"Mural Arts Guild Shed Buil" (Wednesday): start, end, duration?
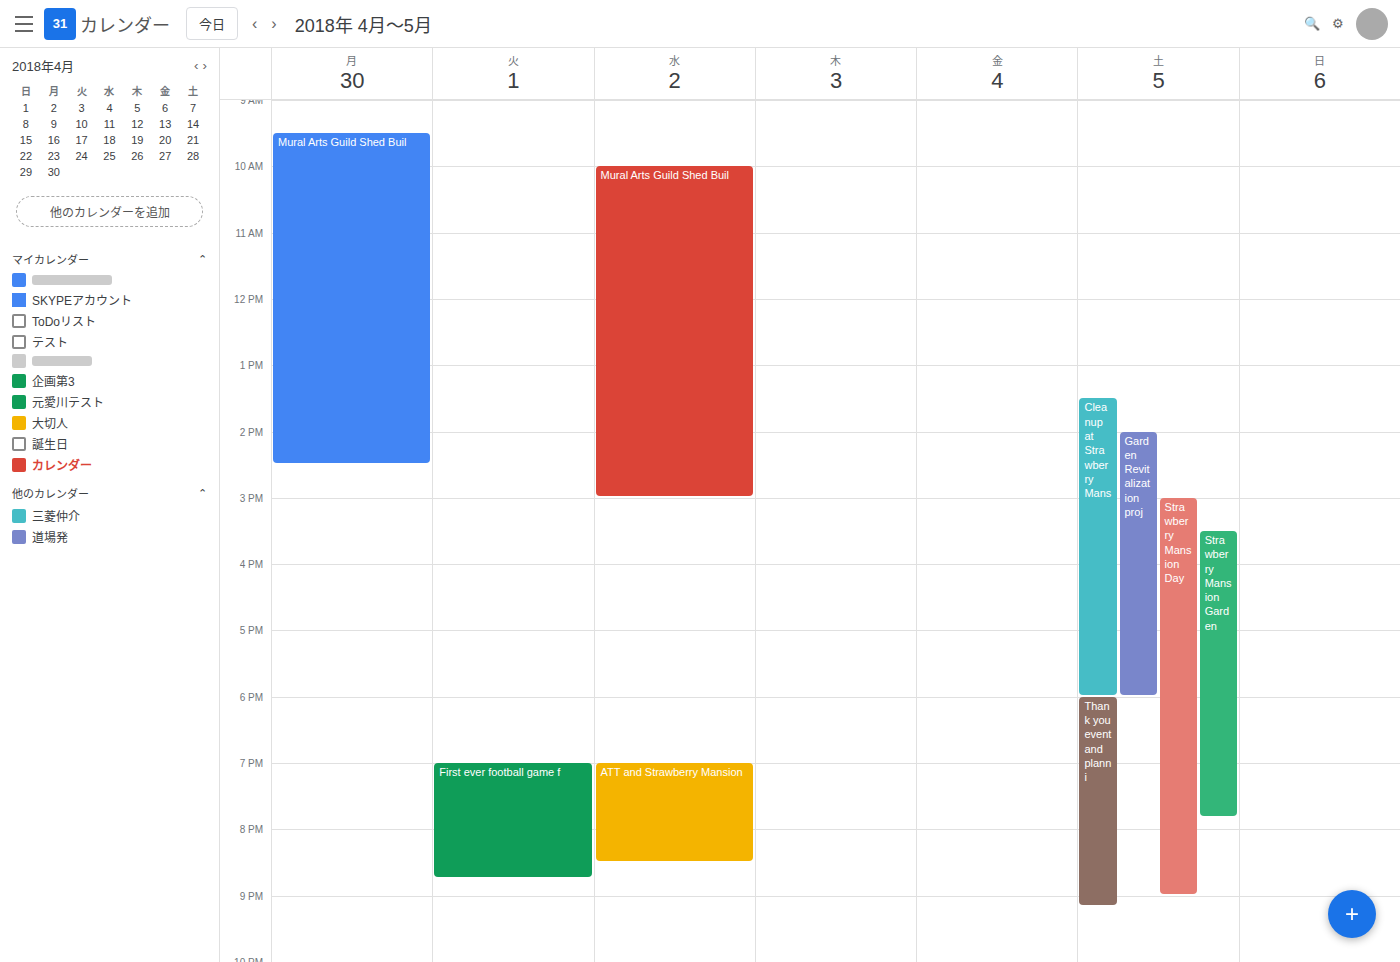
10:00 to 15:00, 5 hours